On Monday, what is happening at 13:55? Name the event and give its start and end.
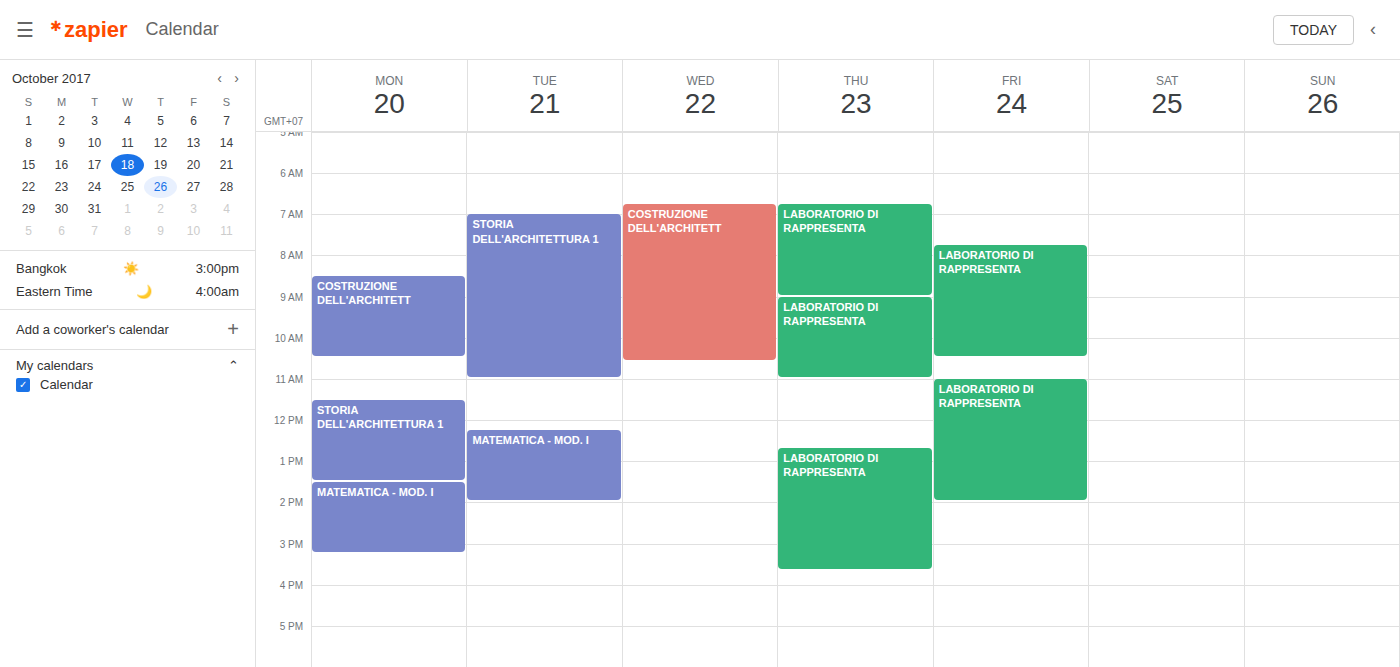
"MATEMATICA - MOD. I", 13:30 to 15:15